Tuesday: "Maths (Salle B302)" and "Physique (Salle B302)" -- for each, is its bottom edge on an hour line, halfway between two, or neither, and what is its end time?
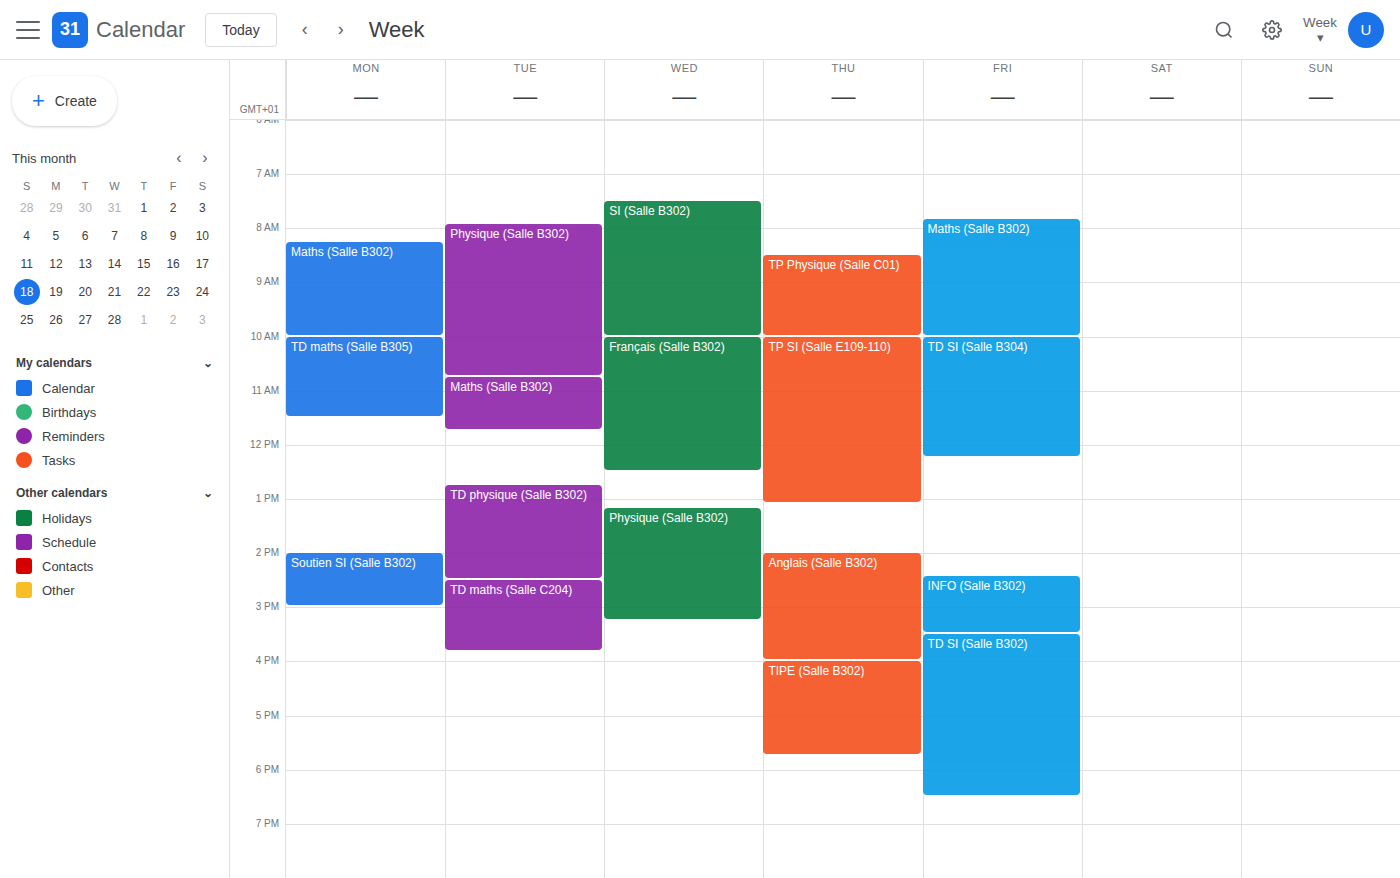
"Maths (Salle B302)": 11:45 AM, neither: three quarters of the way from the 11 AM line to the 12 PM line. "Physique (Salle B302)": 10:45 AM, neither: three quarters of the way from the 10 AM line to the 11 AM line.